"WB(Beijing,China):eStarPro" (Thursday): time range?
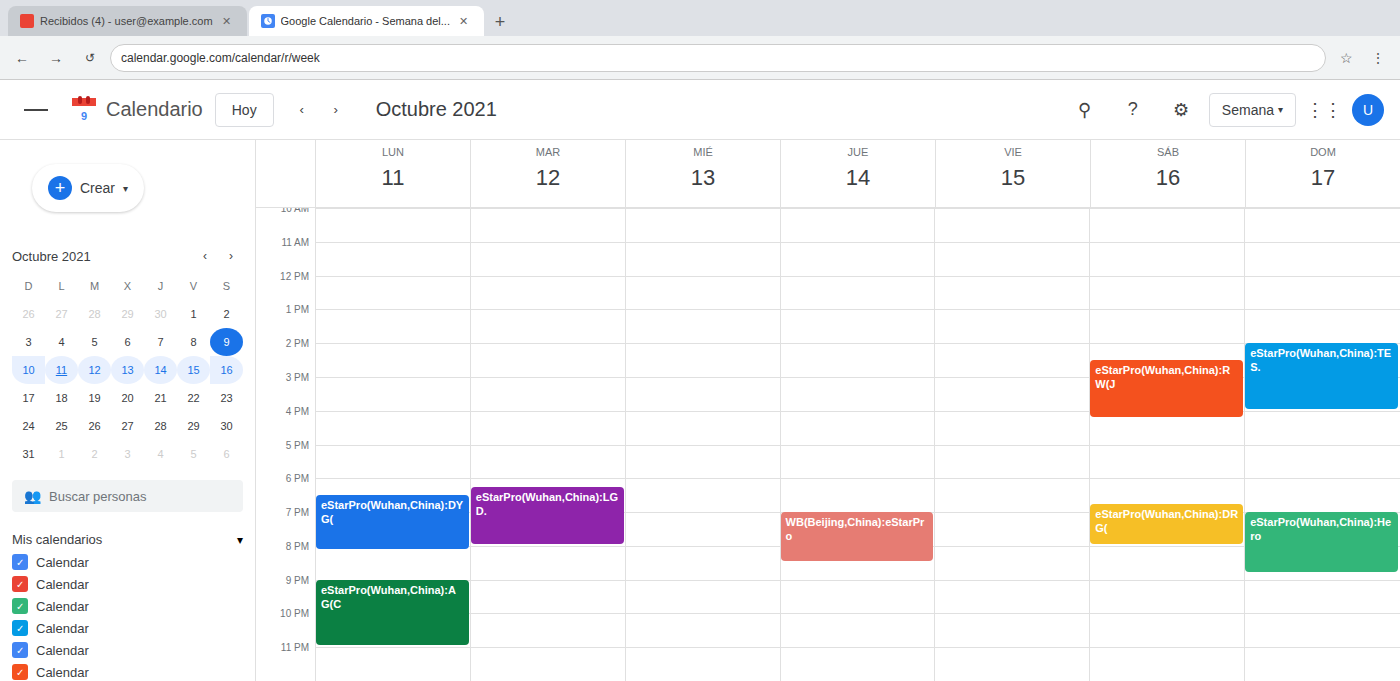
7:00 PM to 8:30 PM